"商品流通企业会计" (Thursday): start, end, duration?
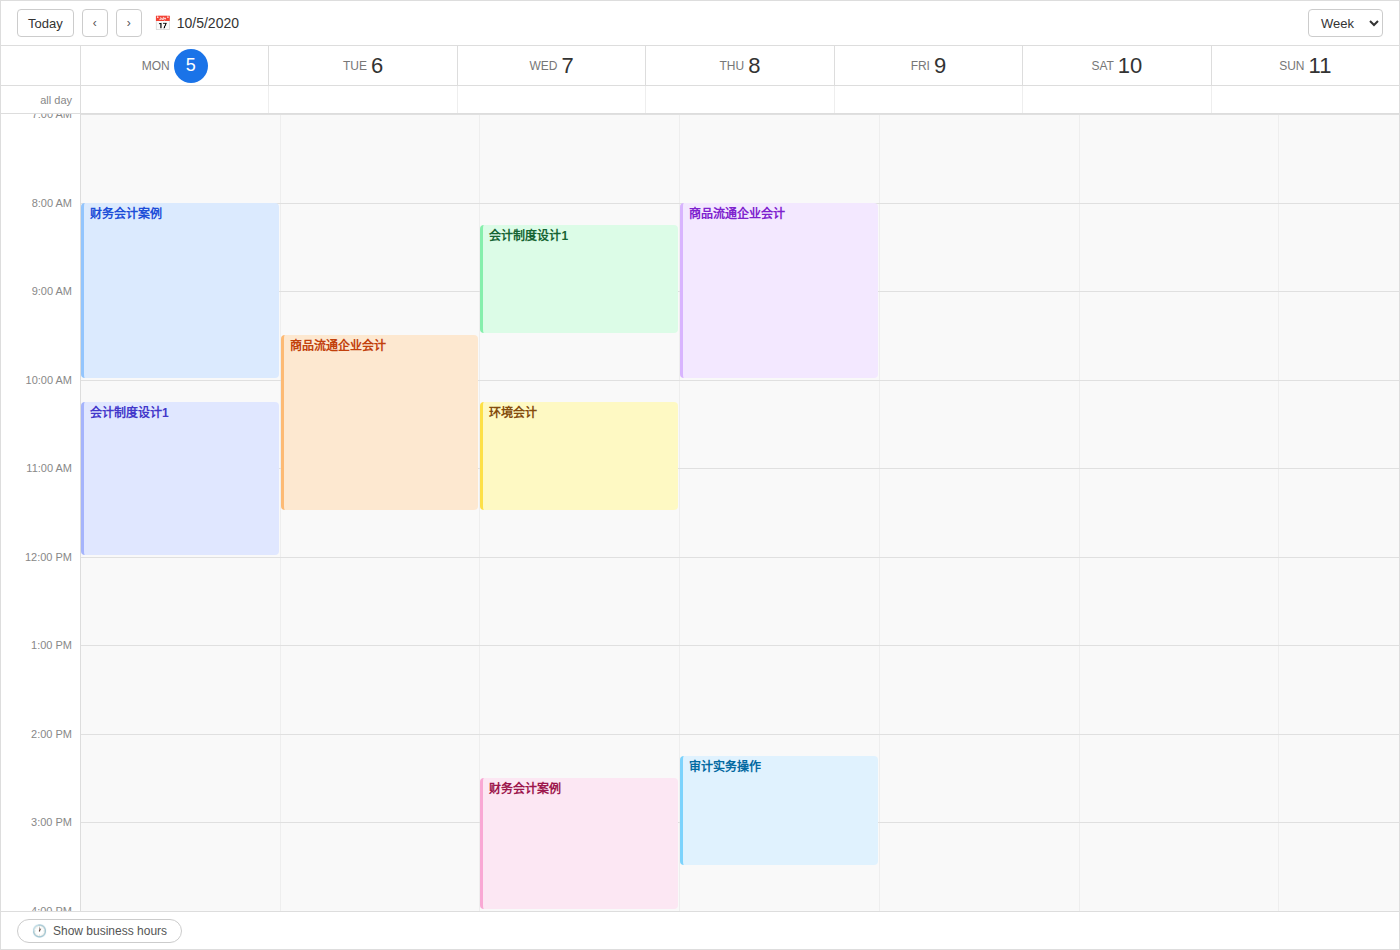
8:00 AM to 10:00 AM, 2 hours